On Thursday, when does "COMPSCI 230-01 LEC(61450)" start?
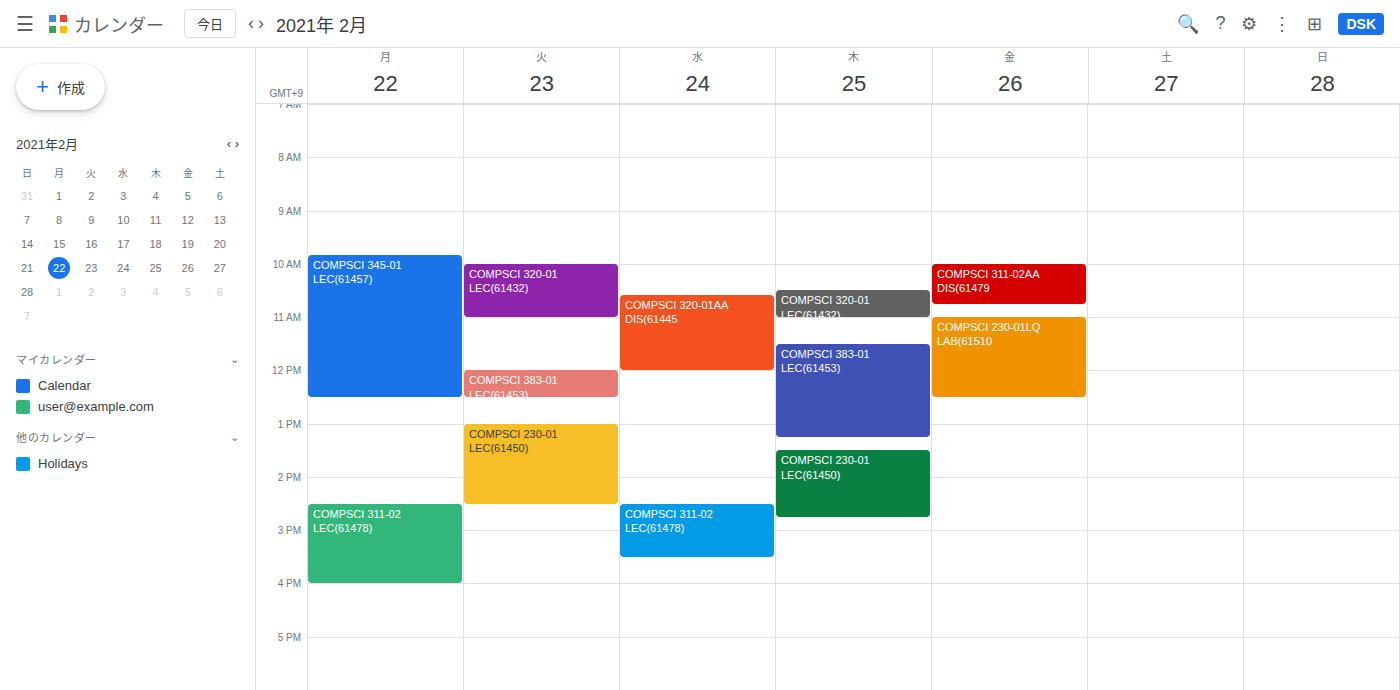
1:30 PM